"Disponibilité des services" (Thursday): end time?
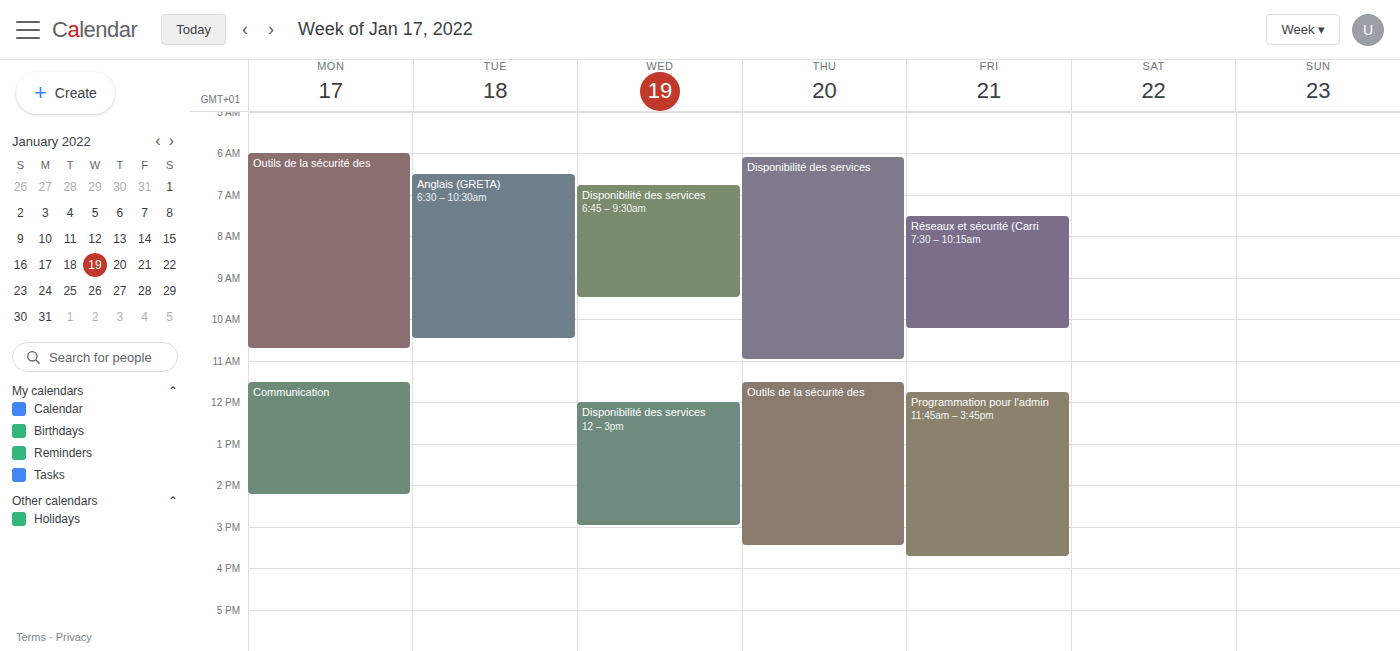
11:00